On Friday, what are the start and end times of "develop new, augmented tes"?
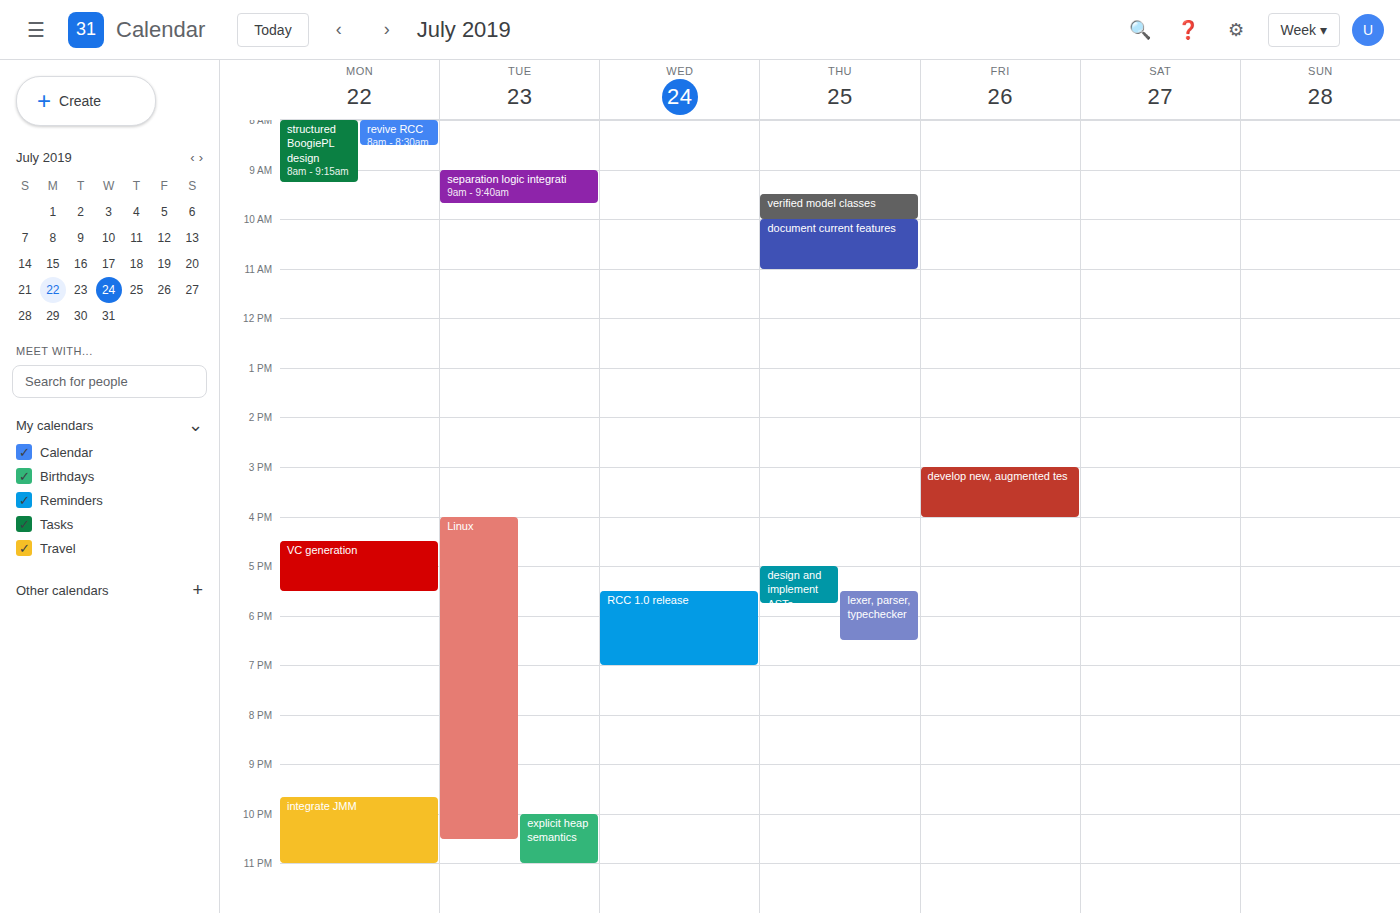
15:00 to 16:00